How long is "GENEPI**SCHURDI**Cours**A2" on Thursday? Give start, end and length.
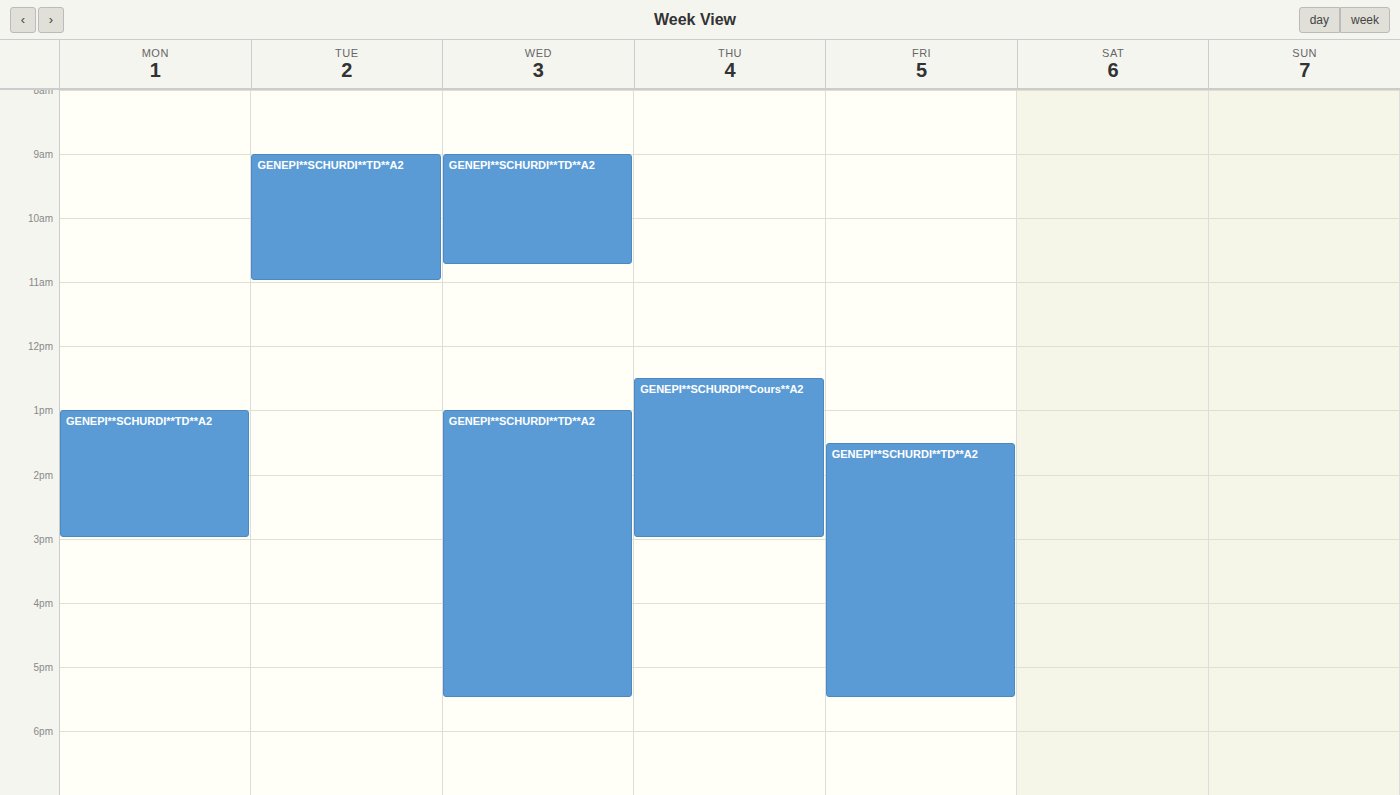
12:30 PM to 3:00 PM, 2 hours 30 minutes